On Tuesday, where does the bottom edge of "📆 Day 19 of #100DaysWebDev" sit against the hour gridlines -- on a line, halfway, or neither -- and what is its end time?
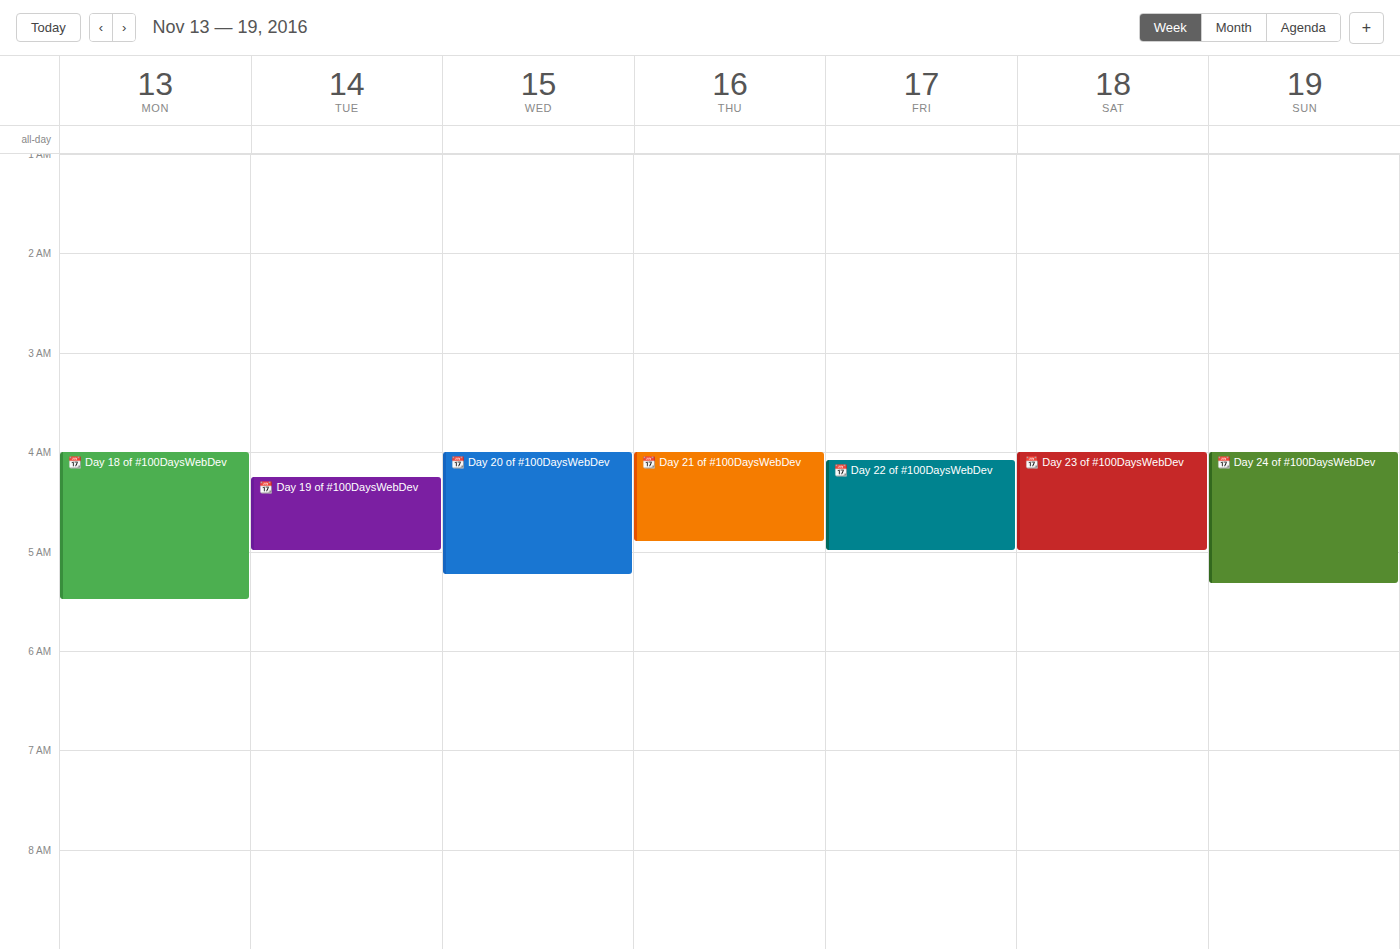
05:00 -- exactly on the 05:00 line.